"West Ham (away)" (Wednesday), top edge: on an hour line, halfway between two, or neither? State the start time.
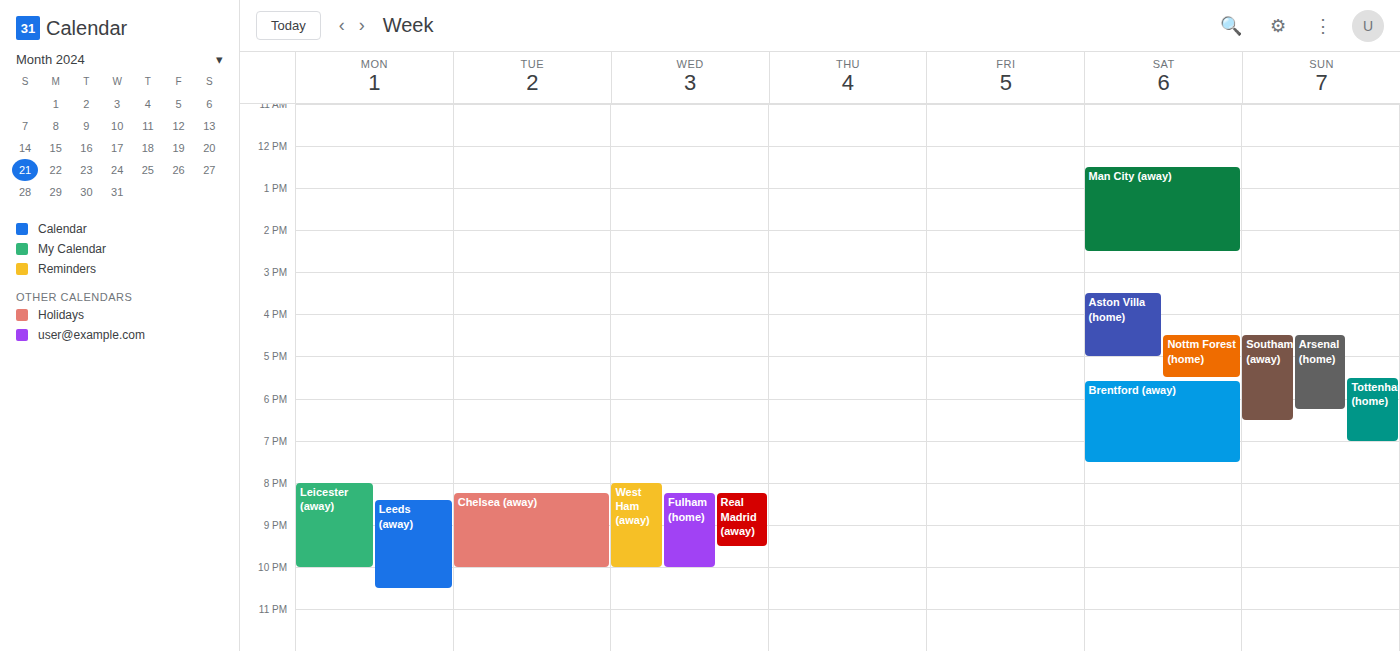
20:00 -- exactly on the 20:00 line.